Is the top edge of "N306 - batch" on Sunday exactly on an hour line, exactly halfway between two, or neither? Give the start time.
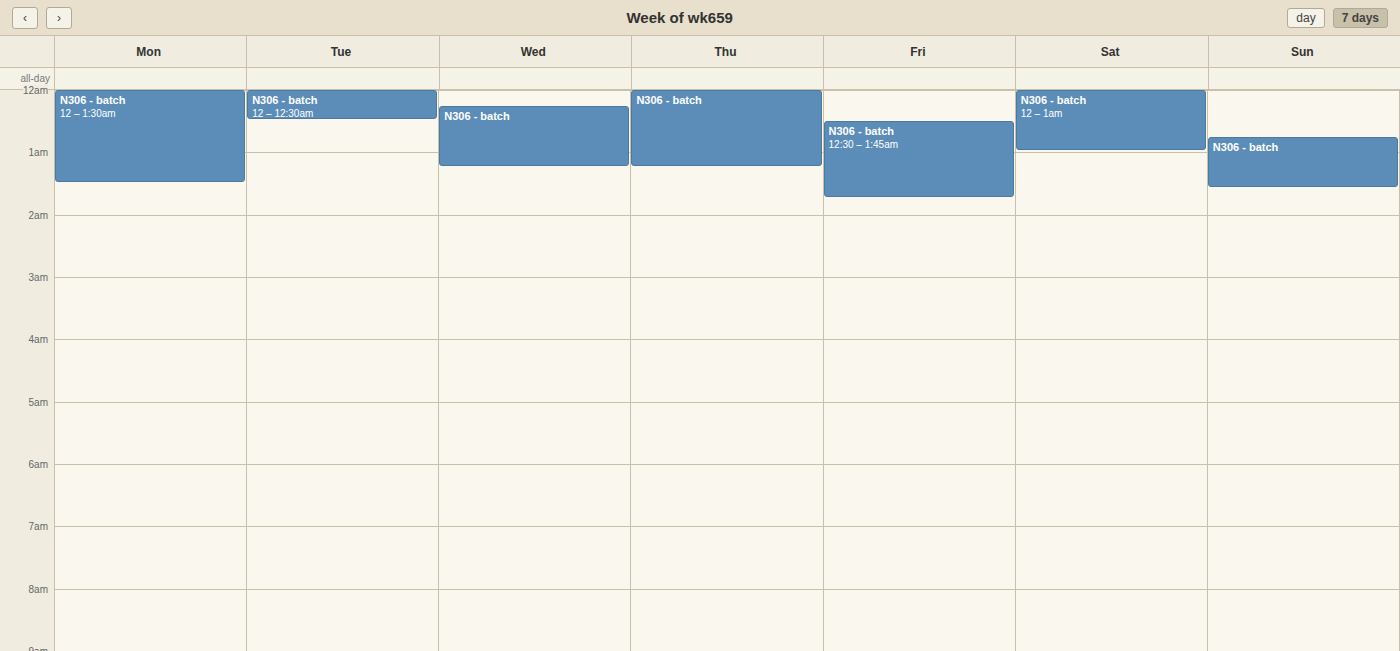
00:45 -- neither: three quarters of the way from the 00:00 line to the 01:00 line.